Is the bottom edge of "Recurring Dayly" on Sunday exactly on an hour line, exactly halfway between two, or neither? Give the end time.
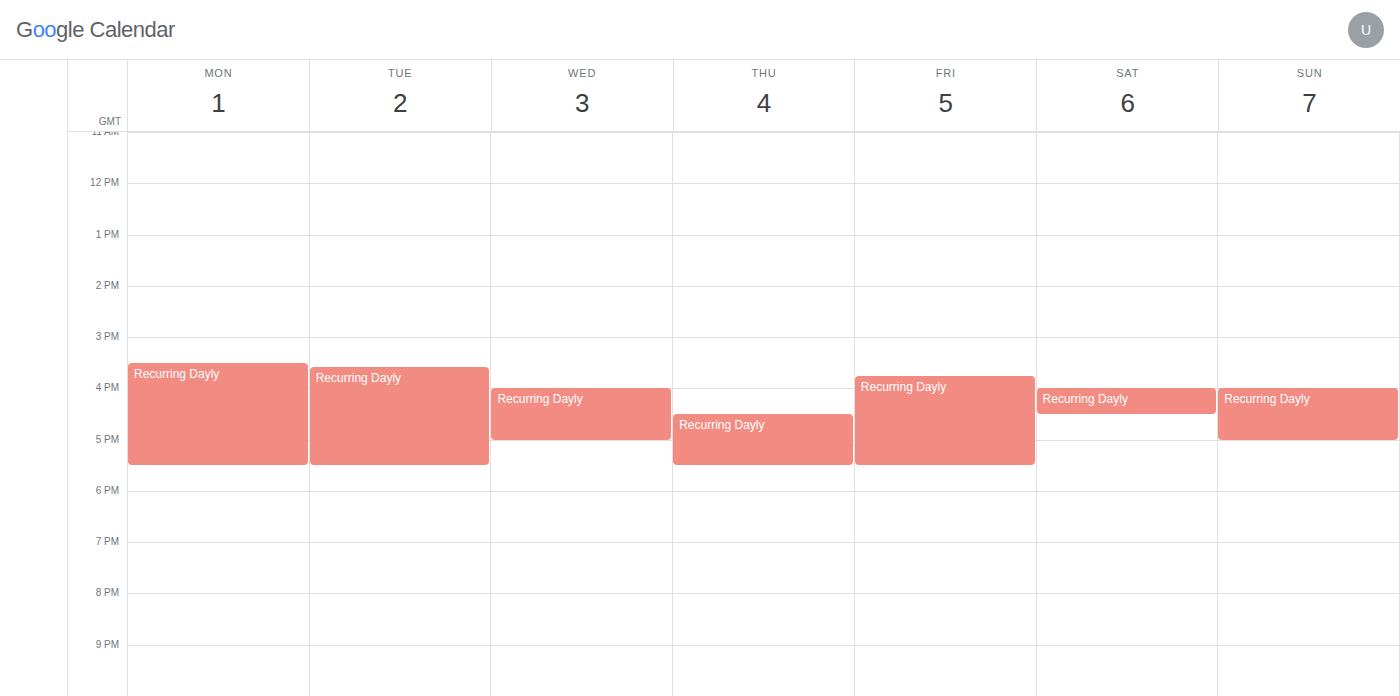
5:00 PM -- exactly on the 5 PM line.